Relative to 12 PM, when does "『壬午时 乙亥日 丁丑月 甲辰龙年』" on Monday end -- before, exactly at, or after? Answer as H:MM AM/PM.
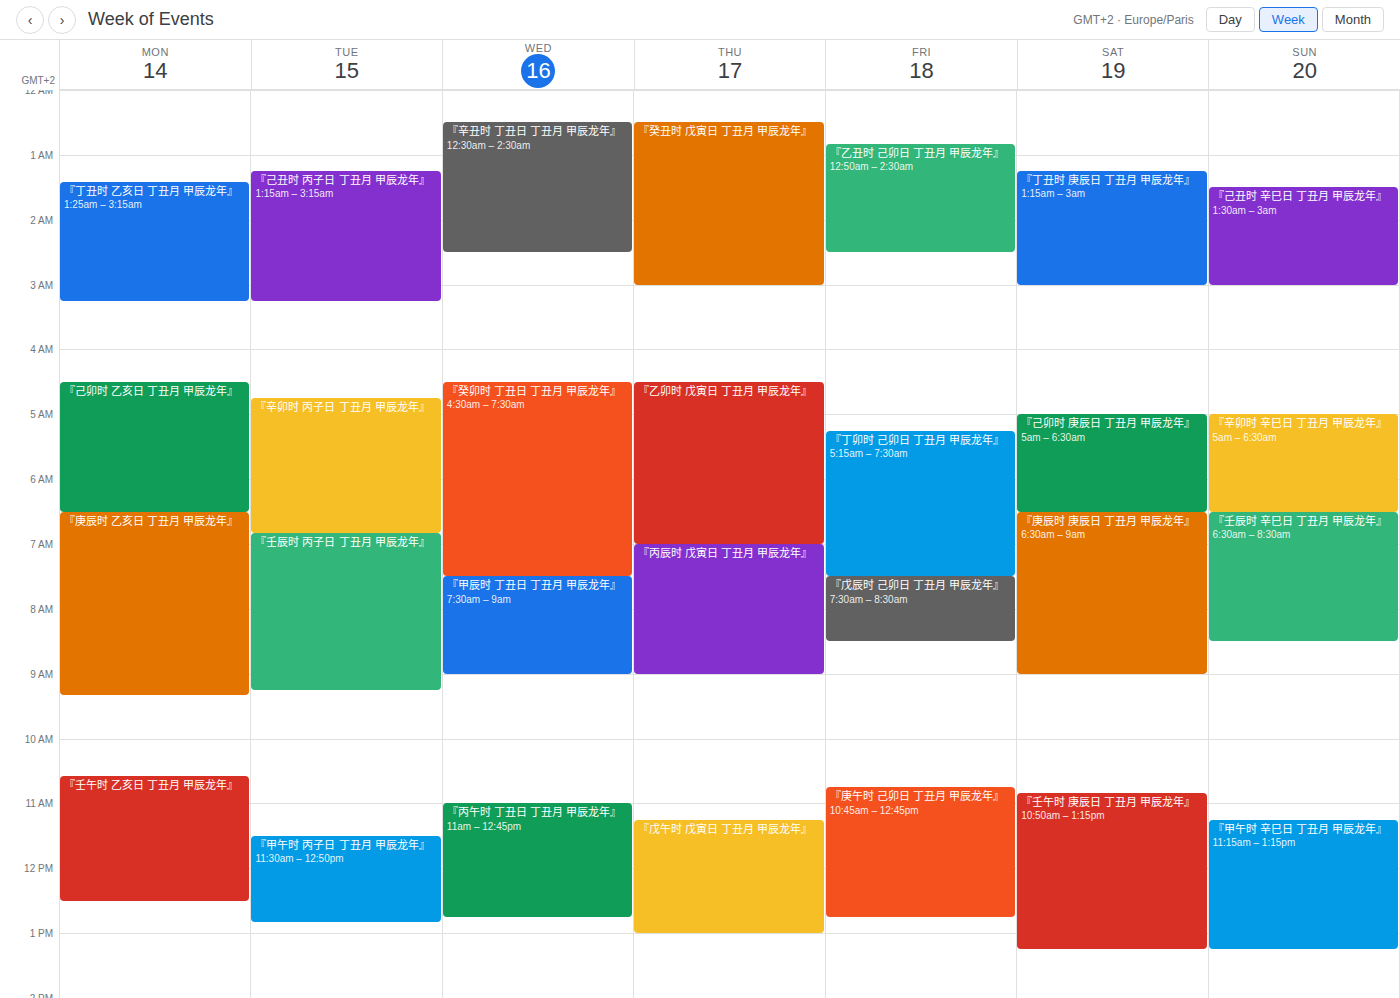
12:30 PM -- after 12 PM, 30 minutes below the 12 PM line.